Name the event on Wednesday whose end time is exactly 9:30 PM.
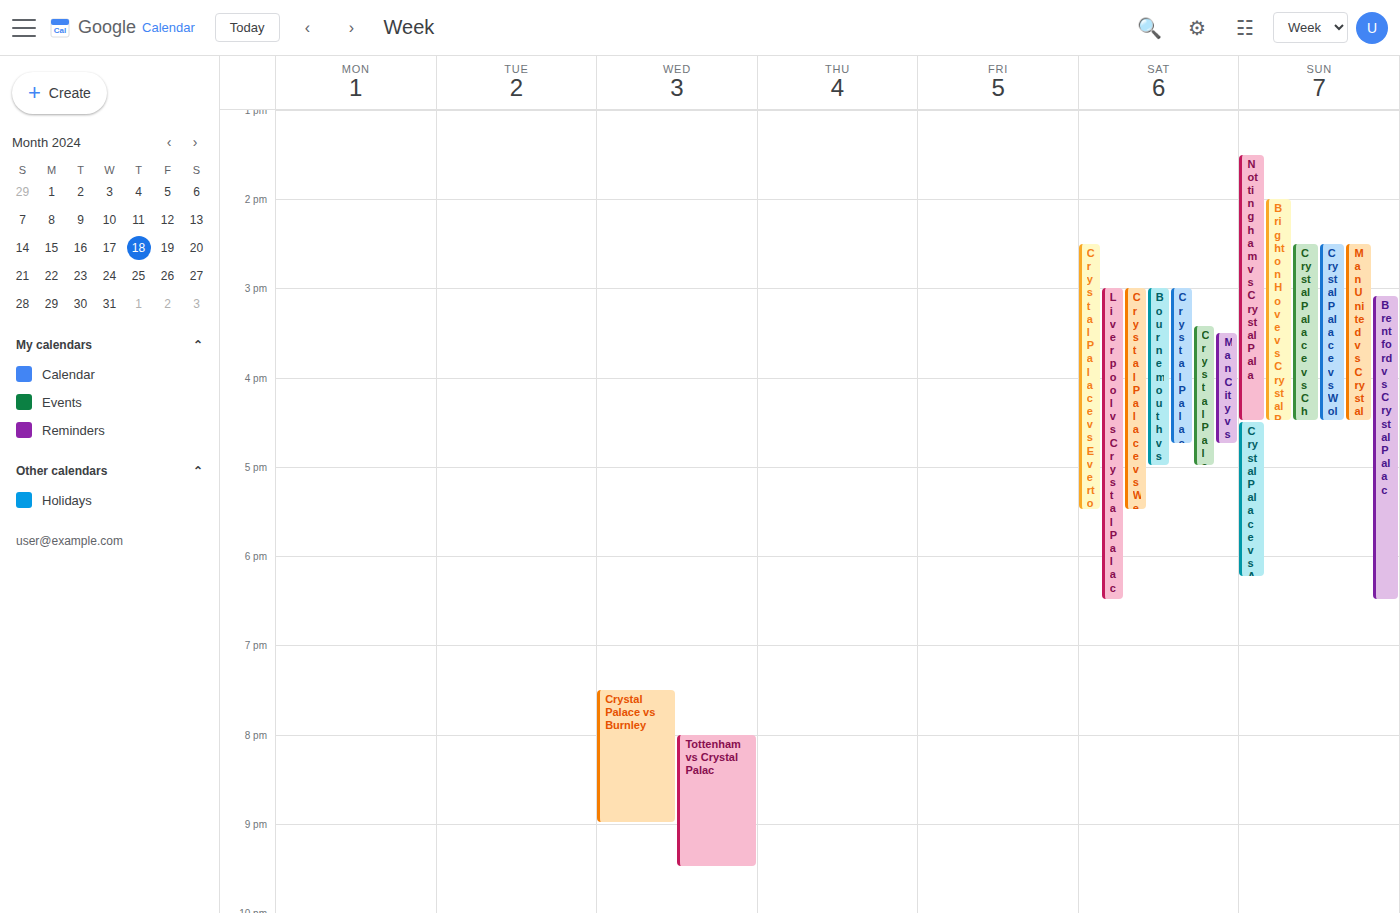
"Tottenham vs Crystal Palac"